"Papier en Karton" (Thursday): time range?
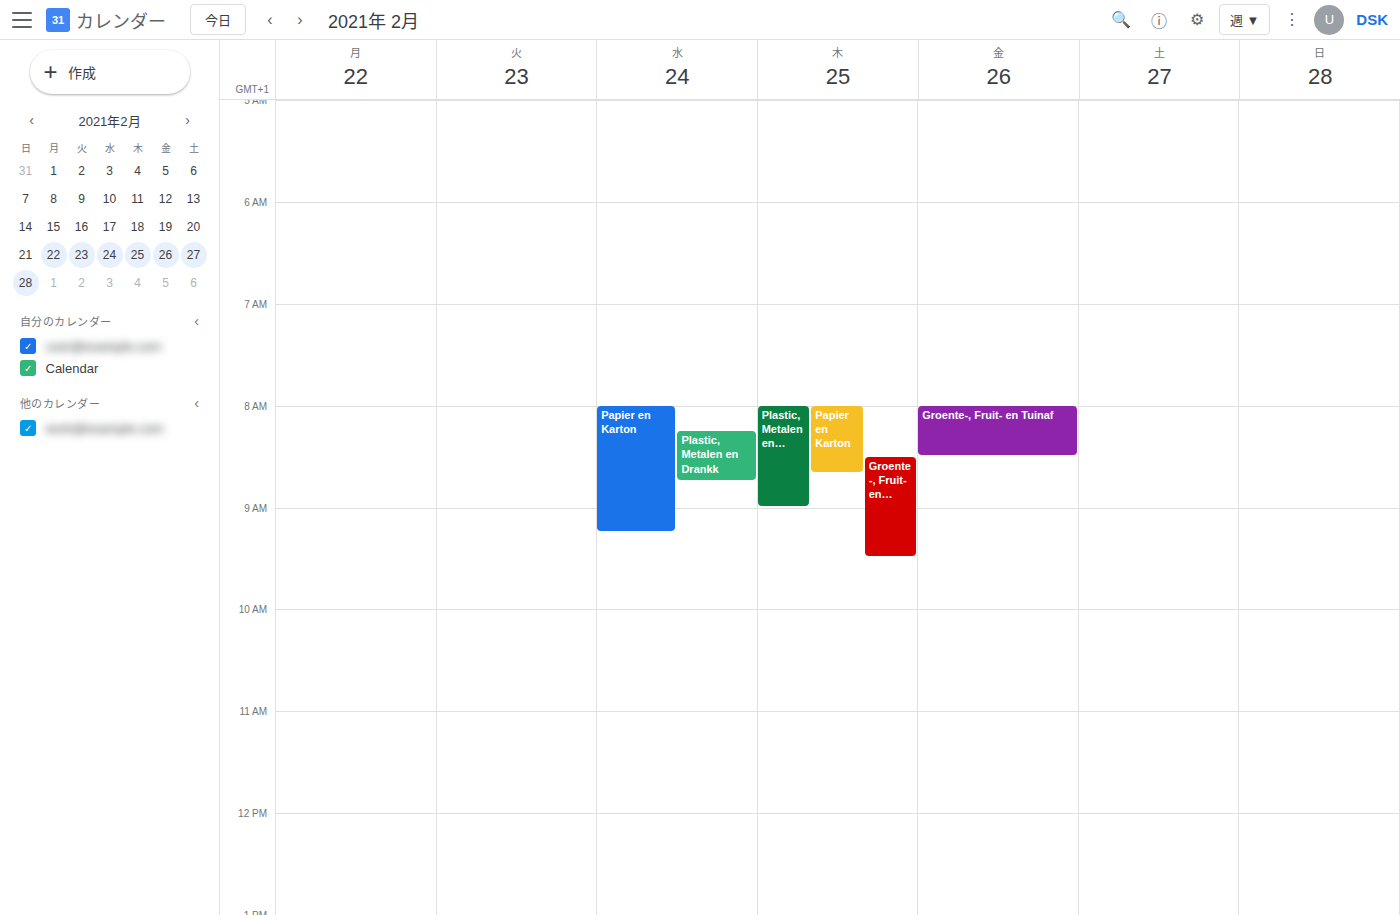
8:00 AM to 8:40 AM